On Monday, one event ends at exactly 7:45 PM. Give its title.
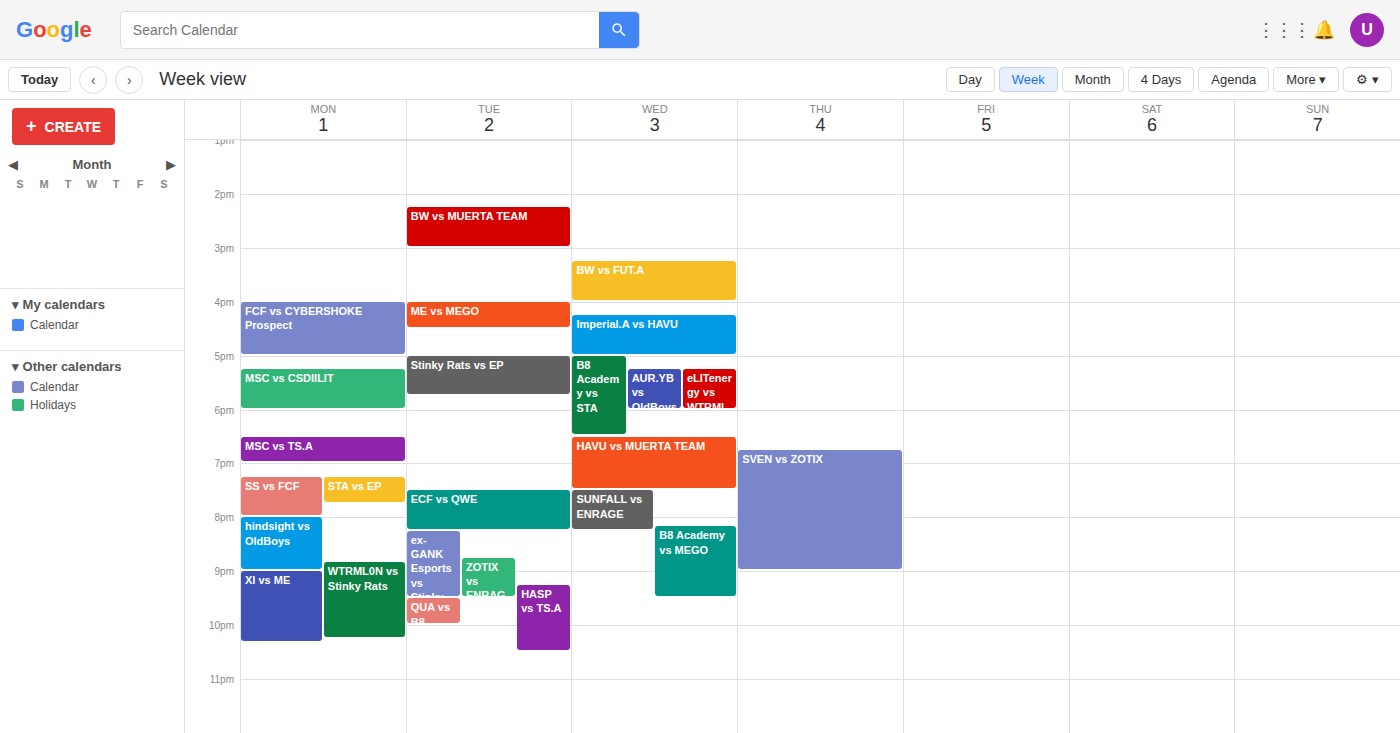
"STA vs EP"